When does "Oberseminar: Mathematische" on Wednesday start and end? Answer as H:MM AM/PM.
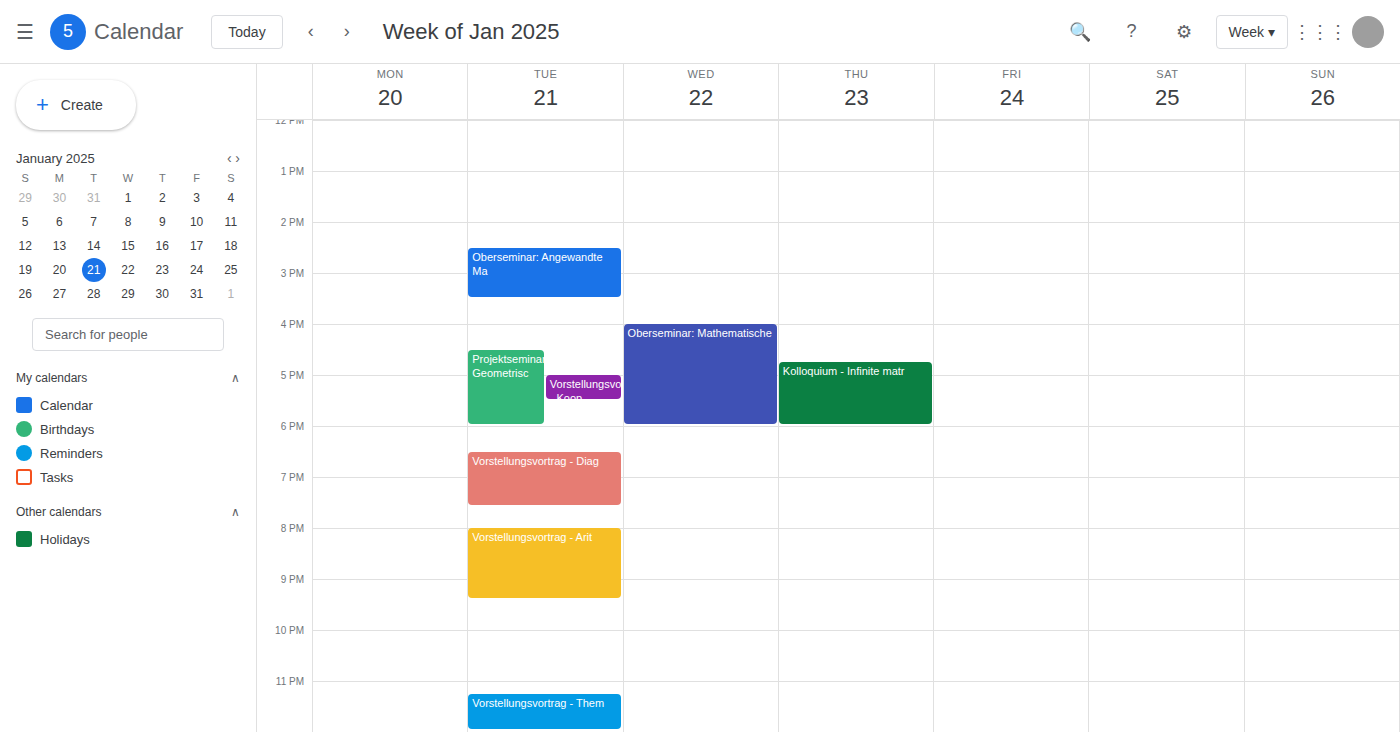
4:00 PM to 6:00 PM